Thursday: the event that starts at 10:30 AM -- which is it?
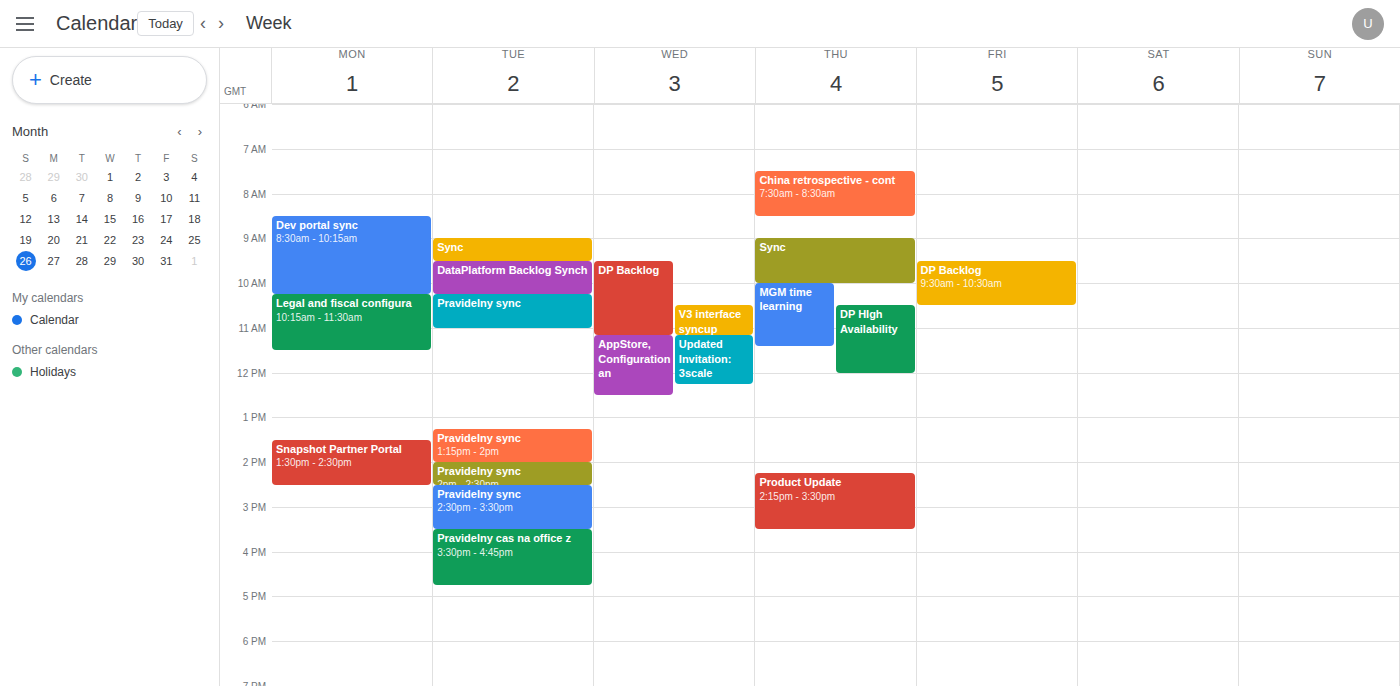
"DP HIgh Availability"